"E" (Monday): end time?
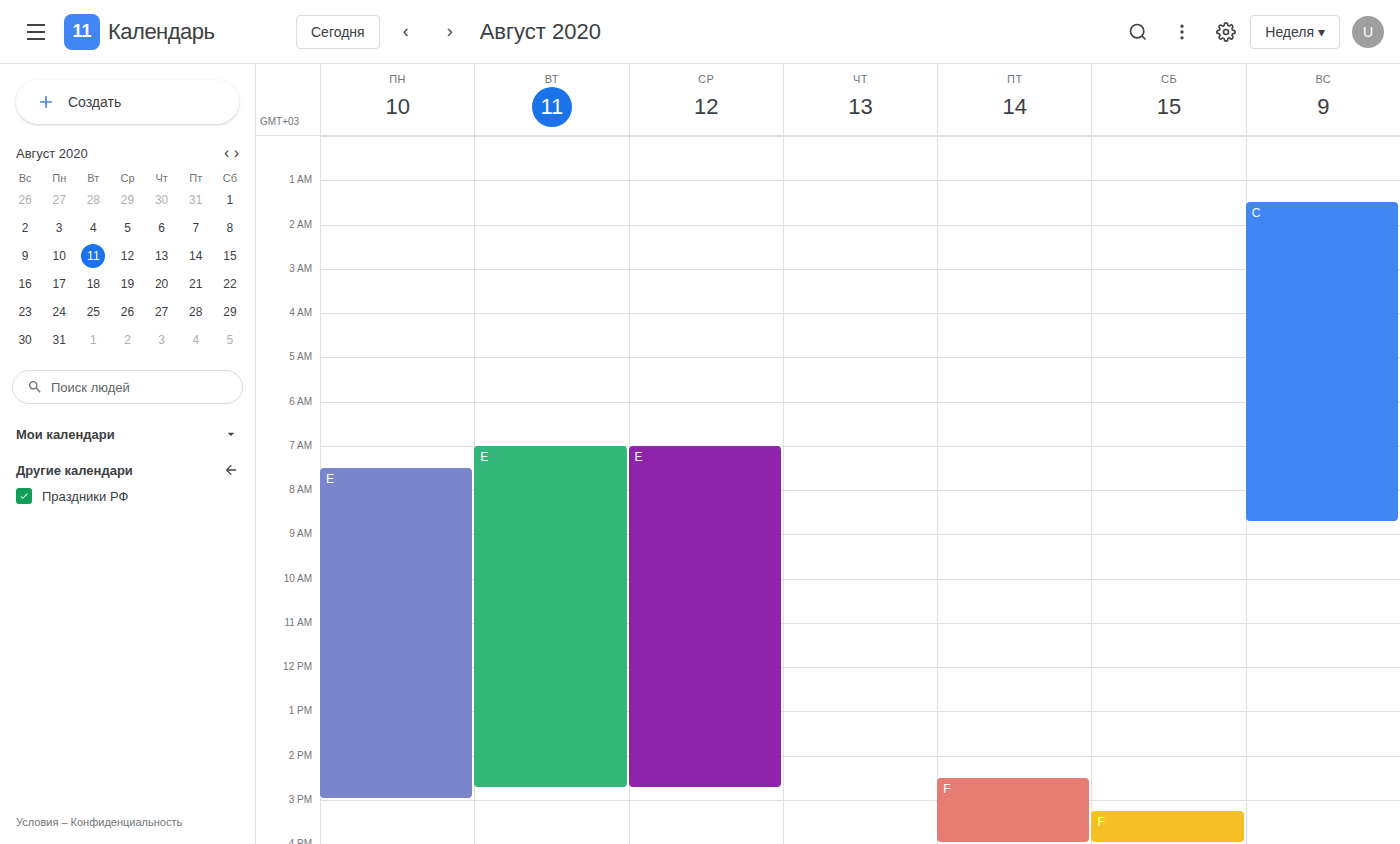
3:00 PM